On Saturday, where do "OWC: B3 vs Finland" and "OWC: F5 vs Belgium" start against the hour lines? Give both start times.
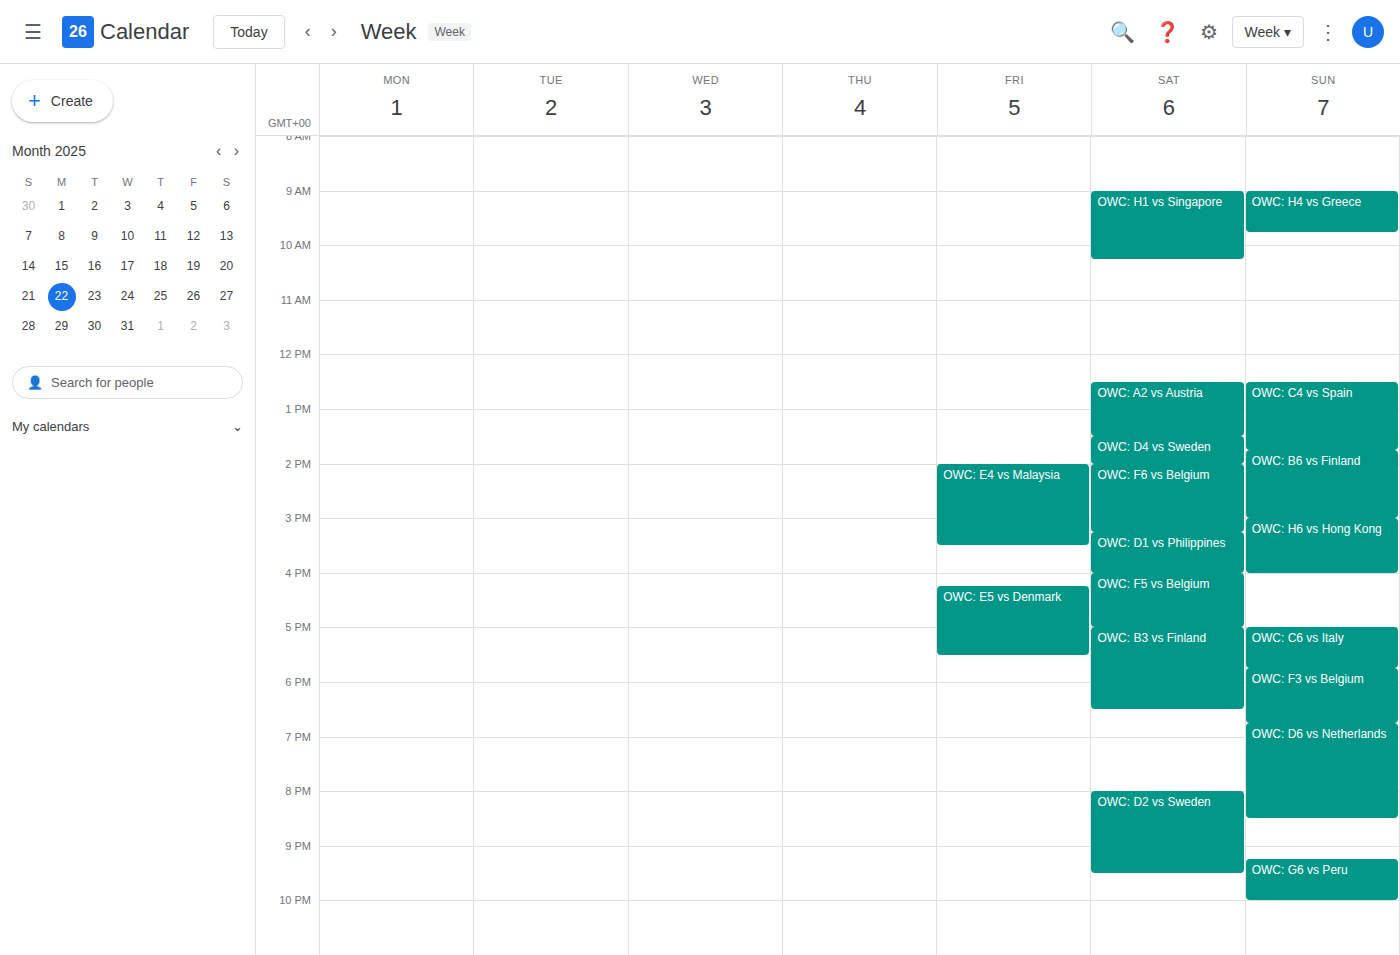
"OWC: B3 vs Finland": 5:00 PM, exactly on the 5 PM line. "OWC: F5 vs Belgium": 4:00 PM, exactly on the 4 PM line.